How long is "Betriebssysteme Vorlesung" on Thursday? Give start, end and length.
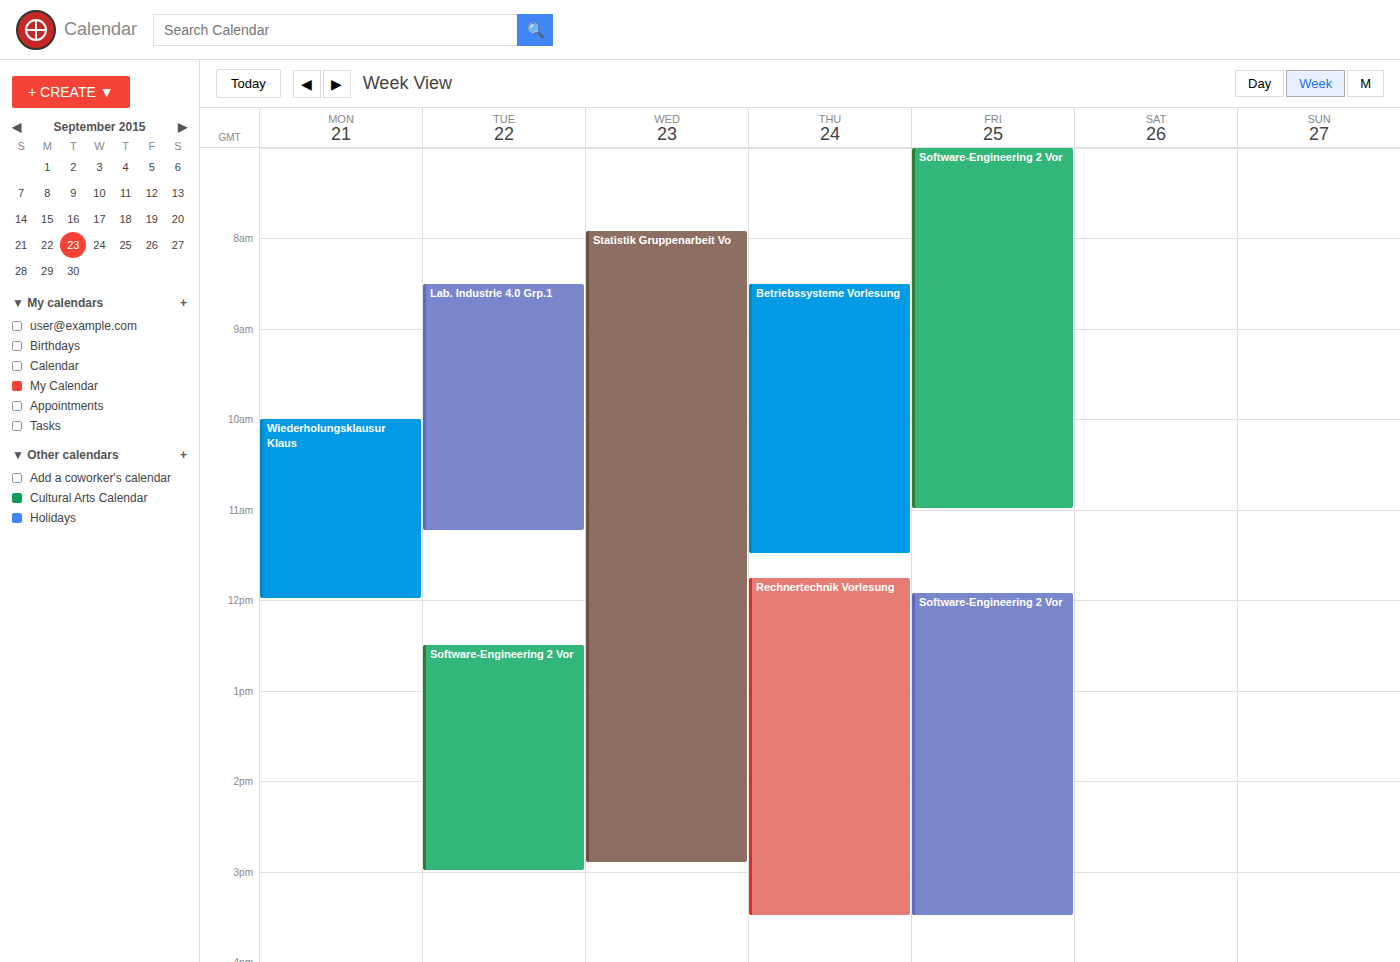
8:30 AM to 11:30 AM, 3 hours